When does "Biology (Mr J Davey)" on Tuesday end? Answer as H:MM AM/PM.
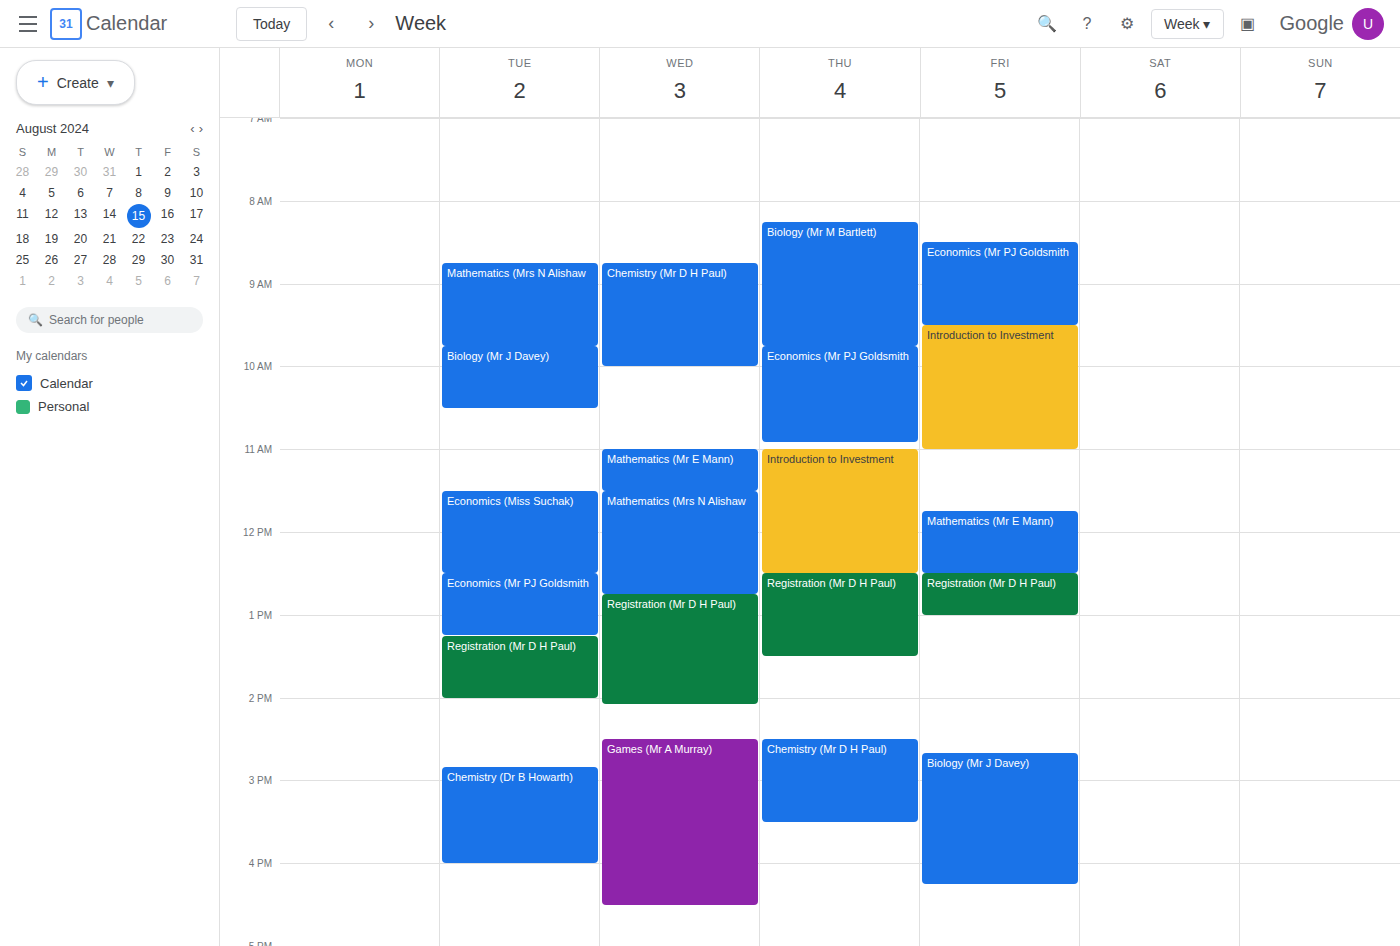
10:30 AM